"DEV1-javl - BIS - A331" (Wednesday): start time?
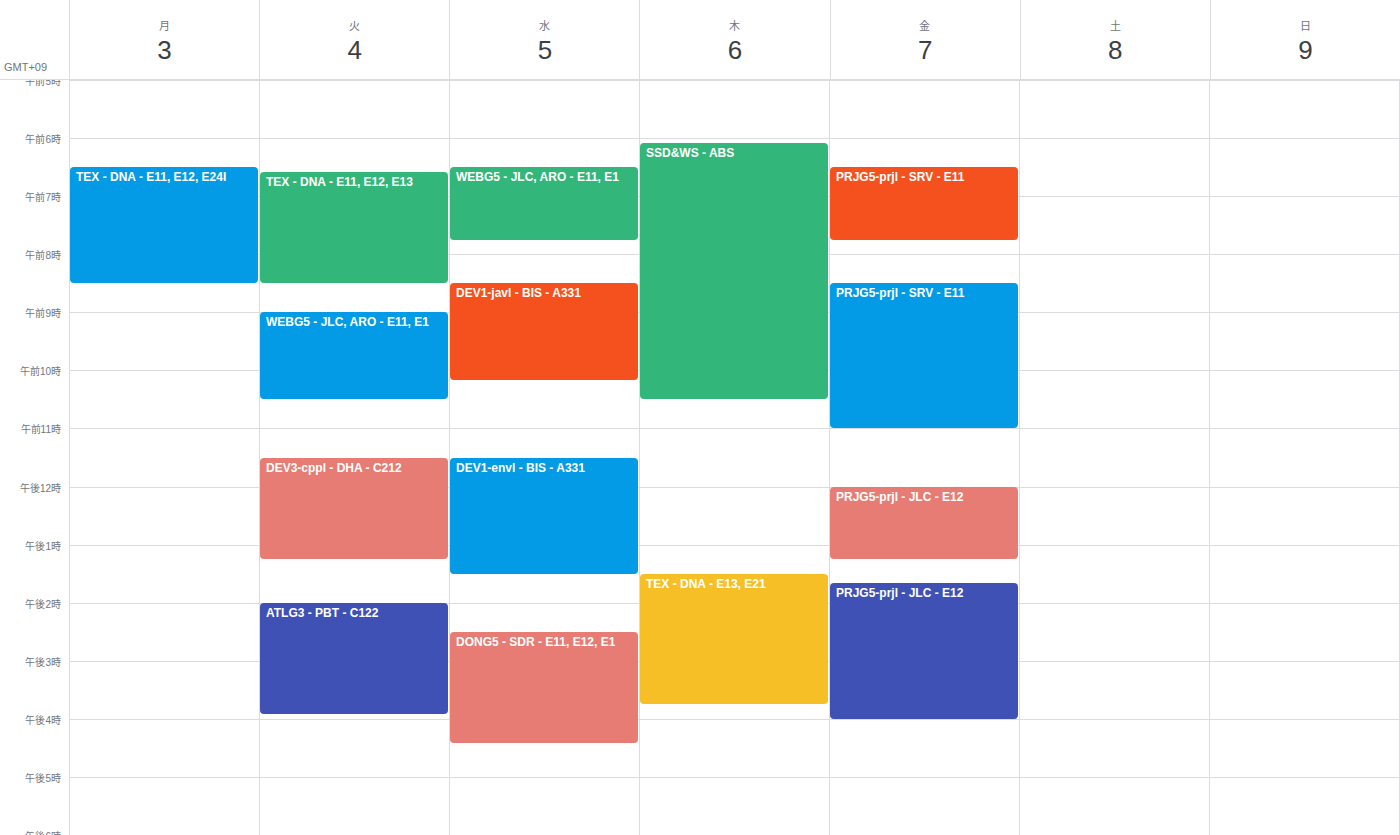
8:30 AM